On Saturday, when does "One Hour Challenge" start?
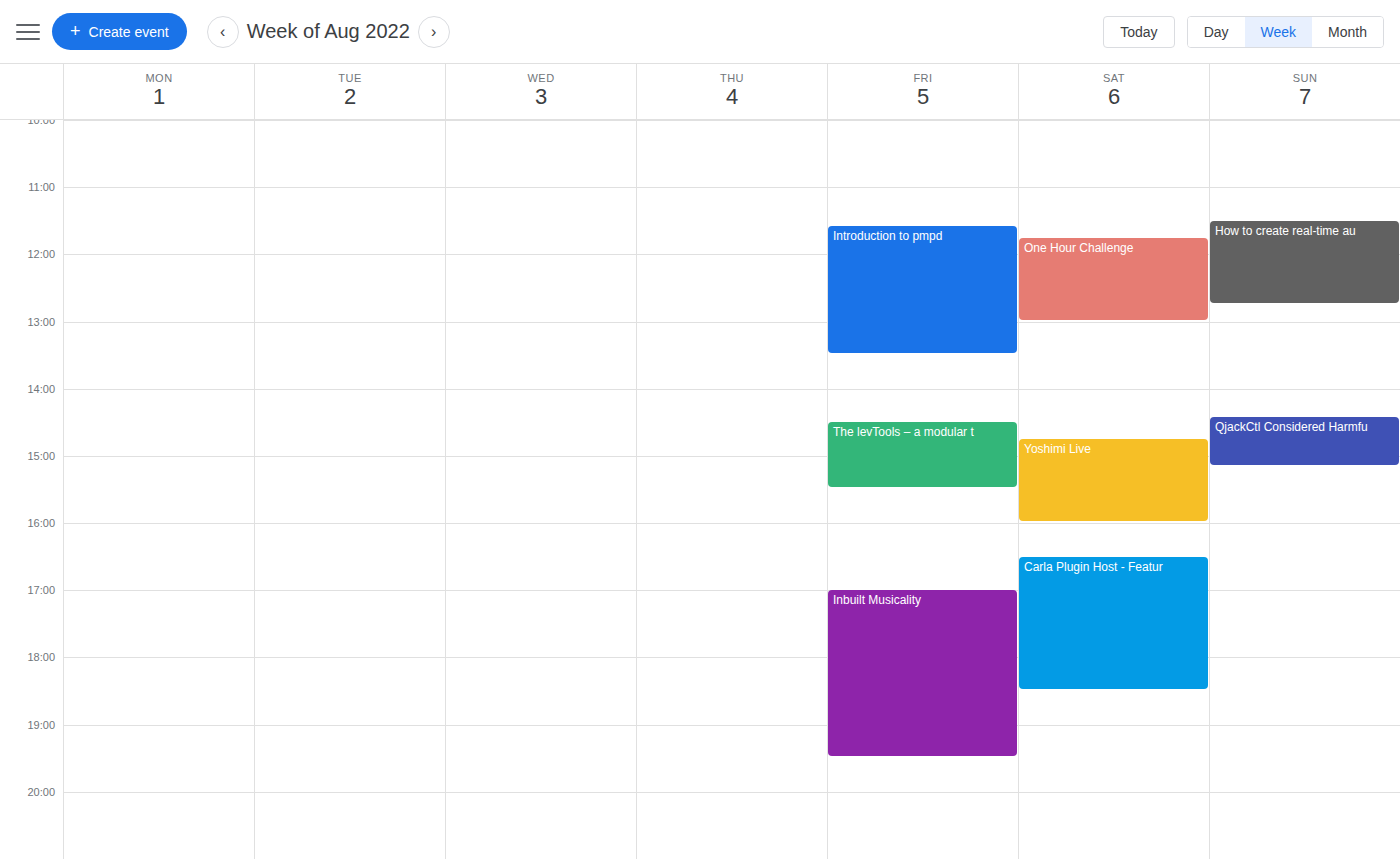
11:45 AM